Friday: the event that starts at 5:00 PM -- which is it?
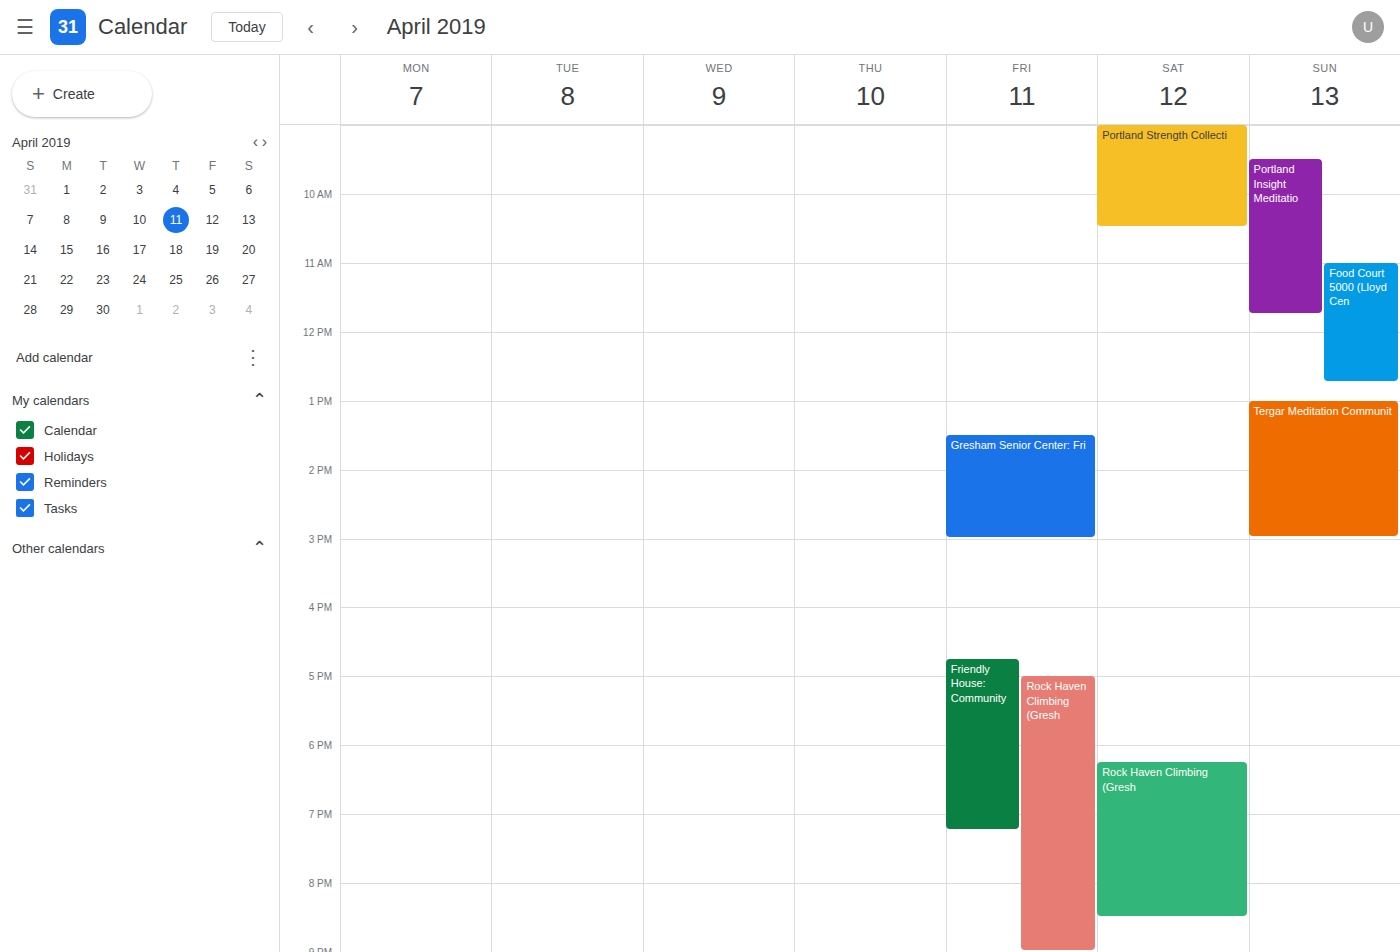
"Rock Haven Climbing (Gresh"